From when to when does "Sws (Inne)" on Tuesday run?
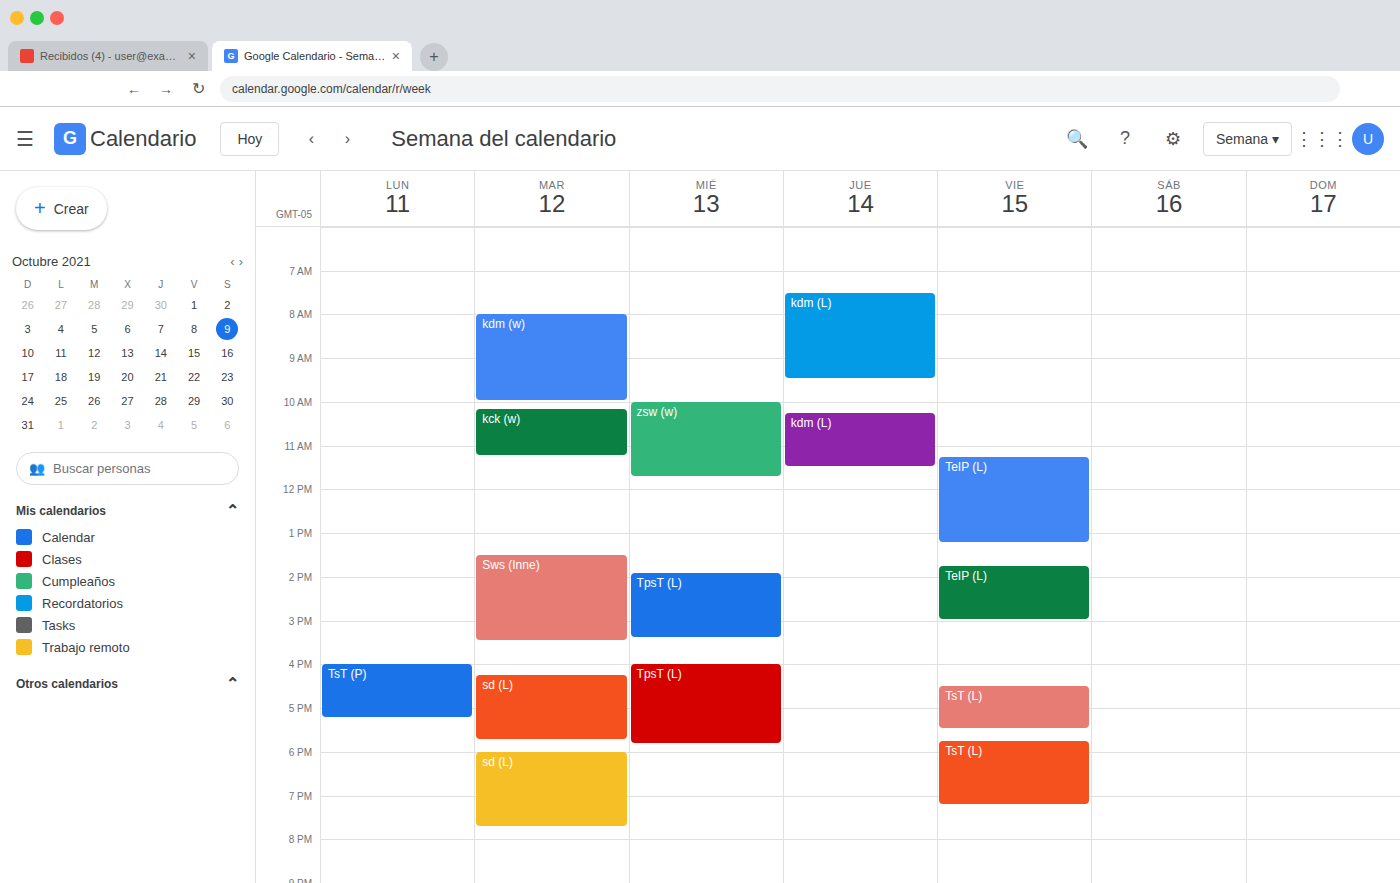
1:30 PM to 3:30 PM